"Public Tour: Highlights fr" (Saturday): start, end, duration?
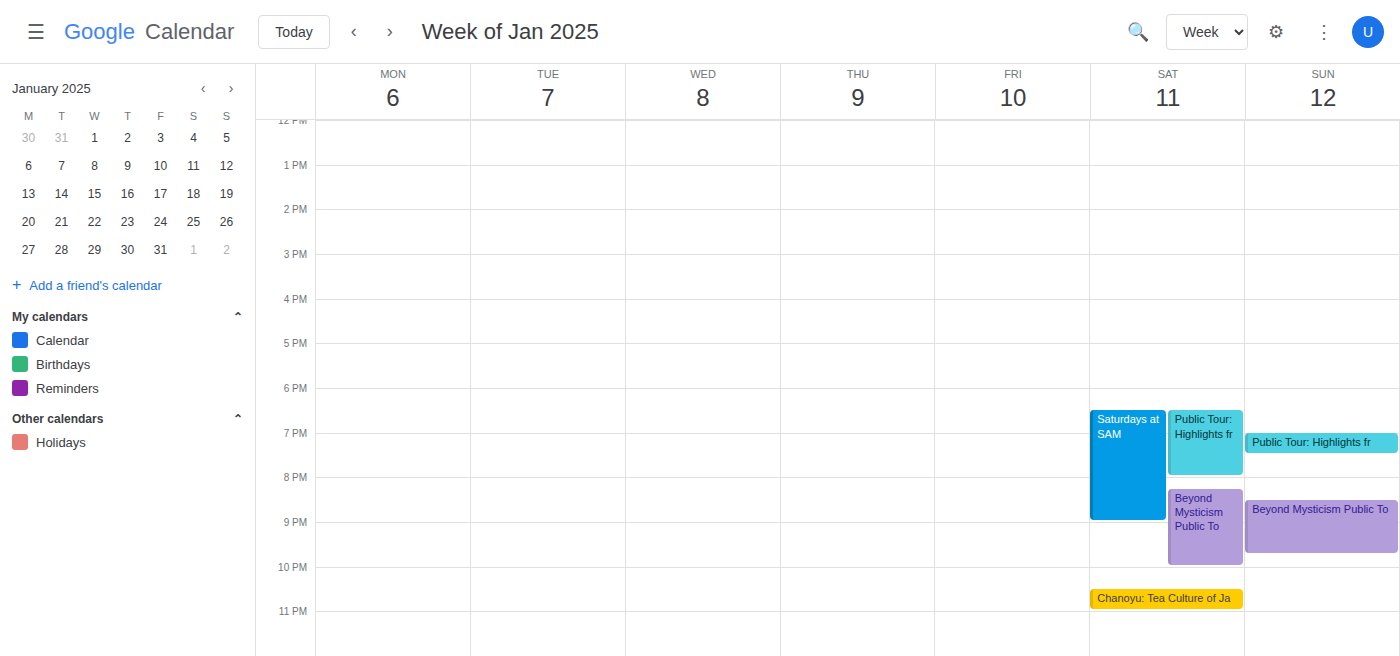
6:30 PM to 8:00 PM, 1 hour 30 minutes